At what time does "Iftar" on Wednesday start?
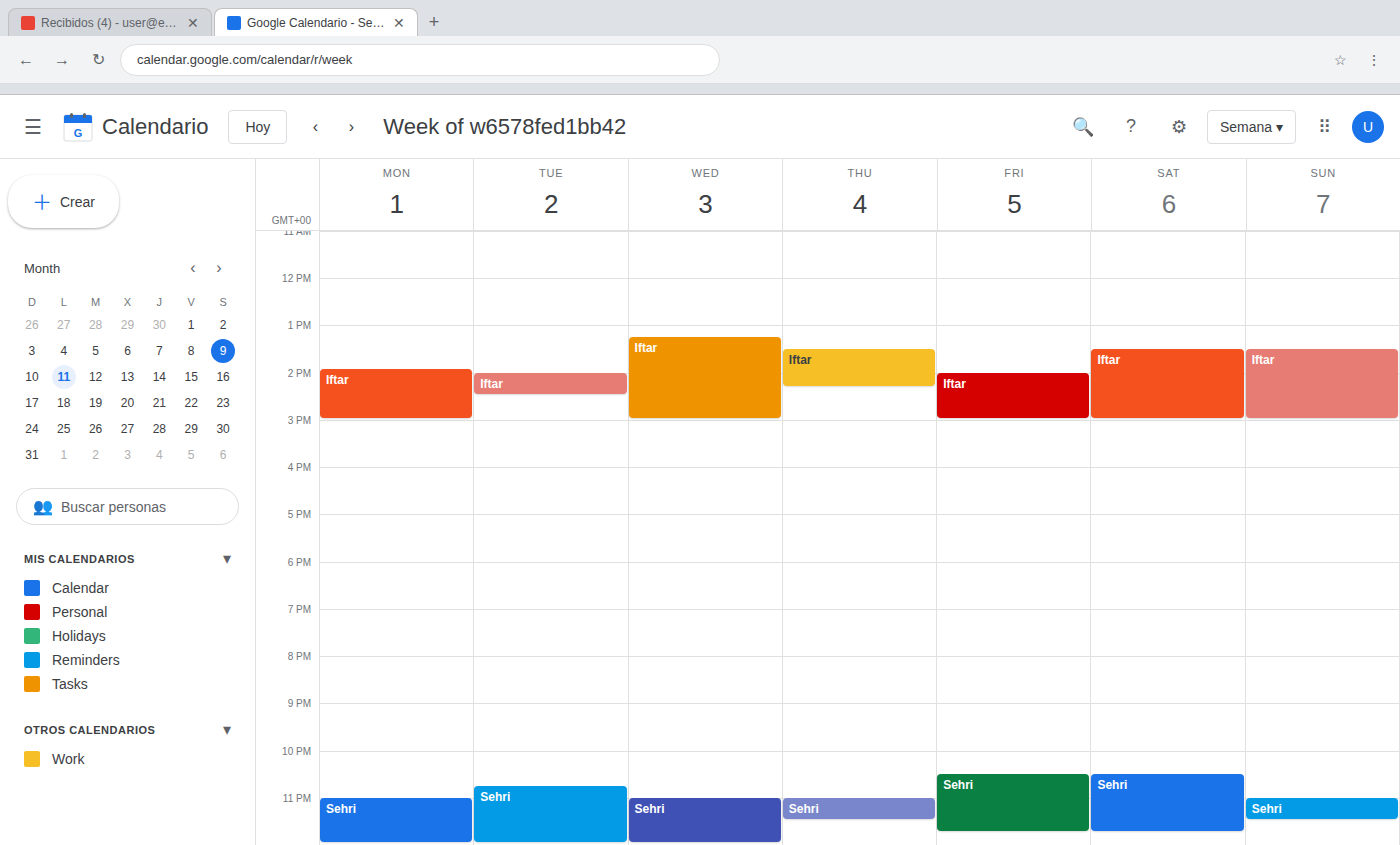
1:15 PM